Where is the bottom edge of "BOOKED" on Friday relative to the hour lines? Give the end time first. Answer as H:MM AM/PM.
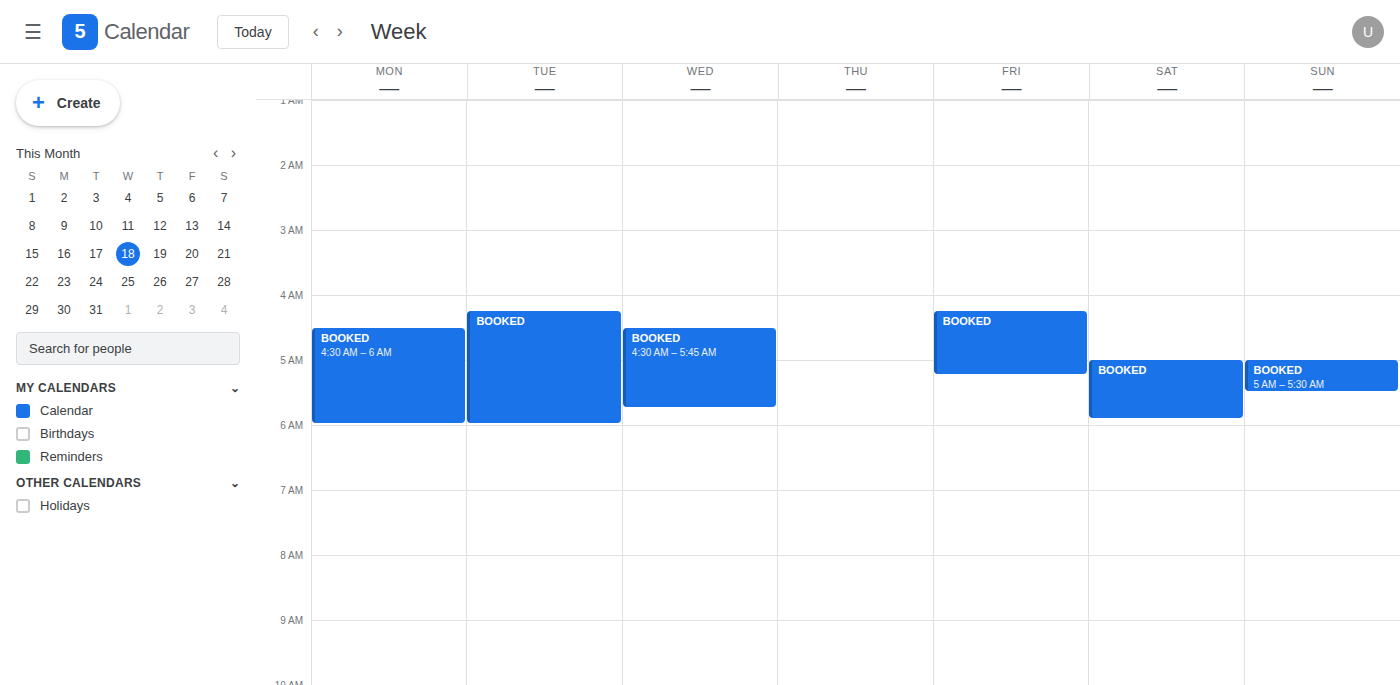
5:15 AM -- neither: a quarter of the way from the 5 AM line to the 6 AM line.